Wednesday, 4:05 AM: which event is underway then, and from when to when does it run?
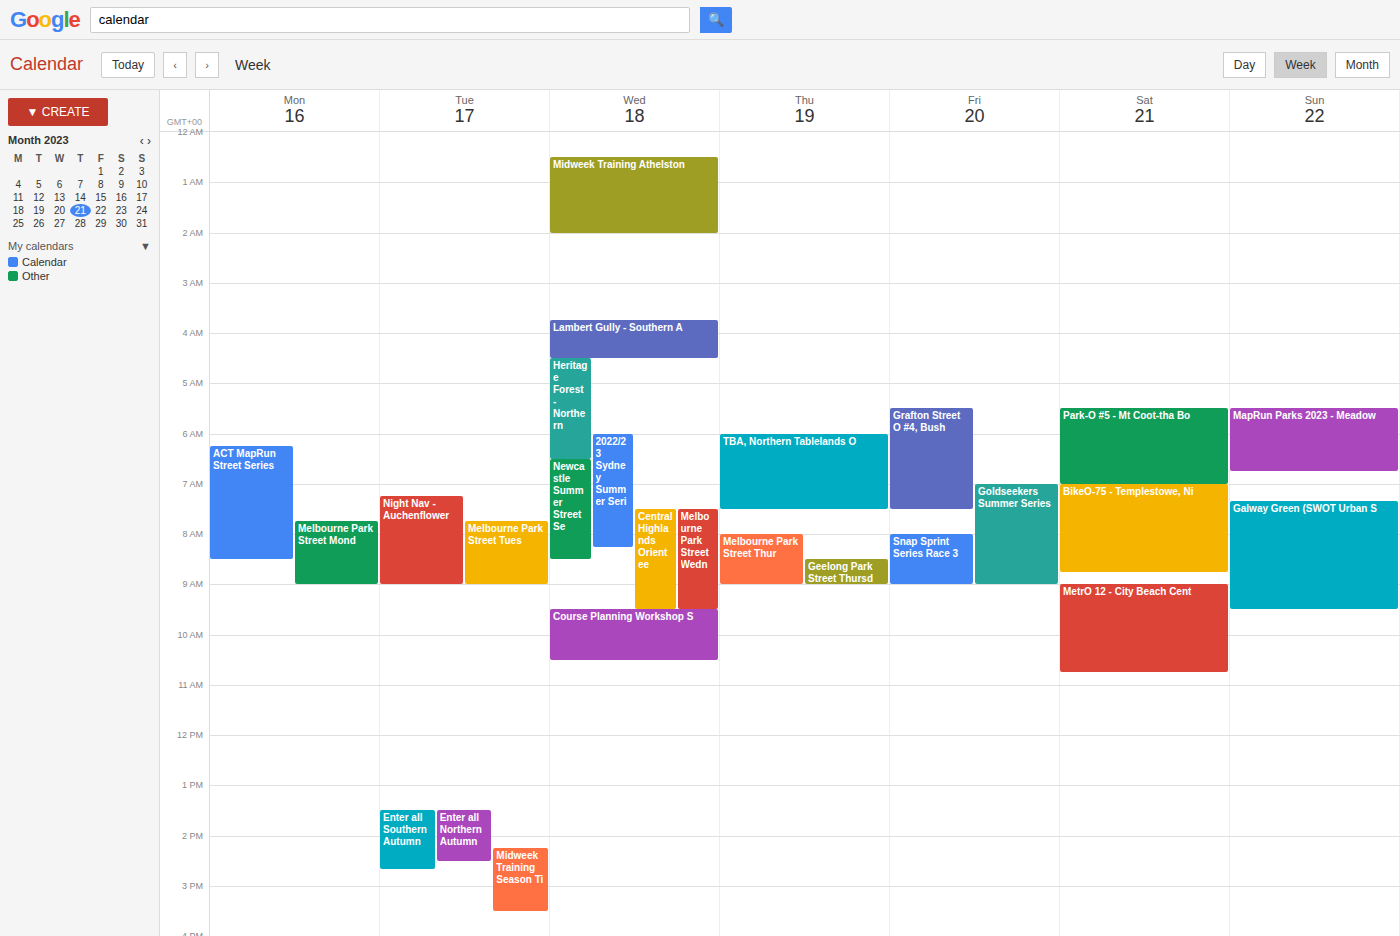
"Lambert Gully - Southern A", 3:45 AM to 4:30 AM